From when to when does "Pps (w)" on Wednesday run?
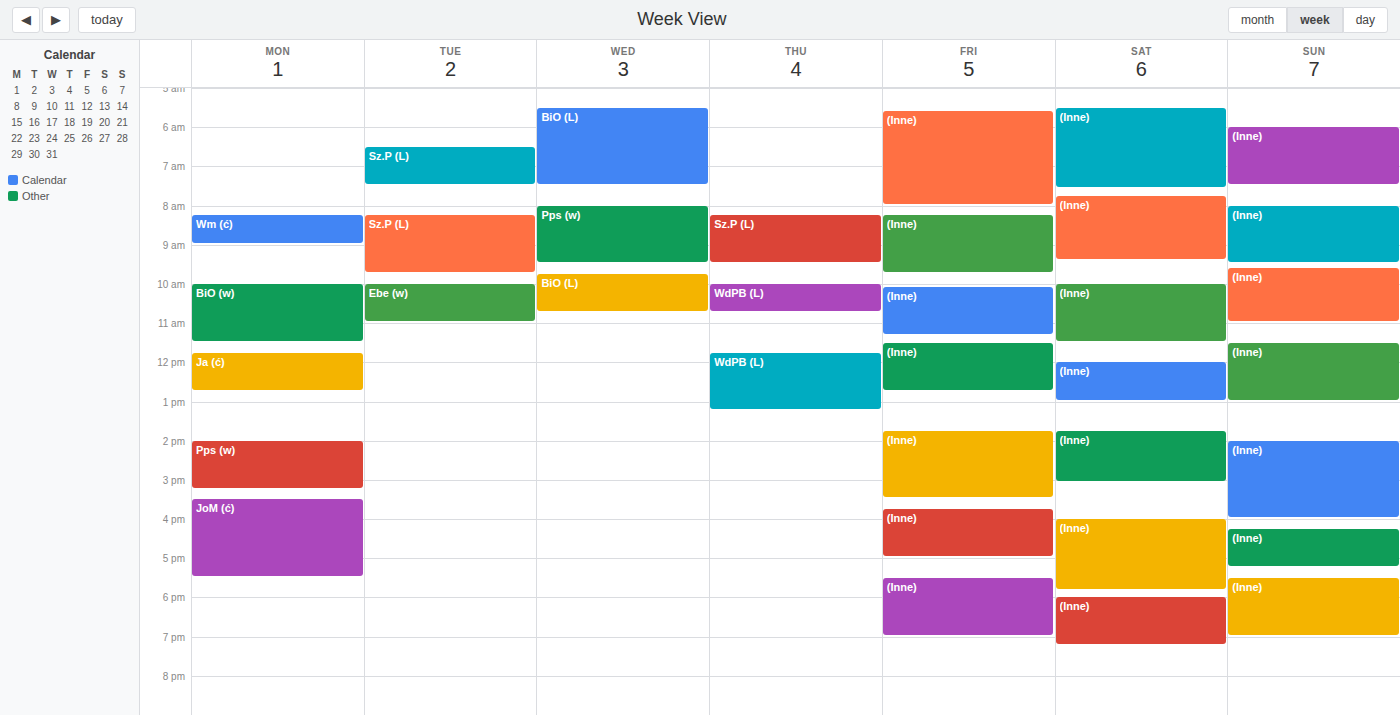
08:00 to 09:30